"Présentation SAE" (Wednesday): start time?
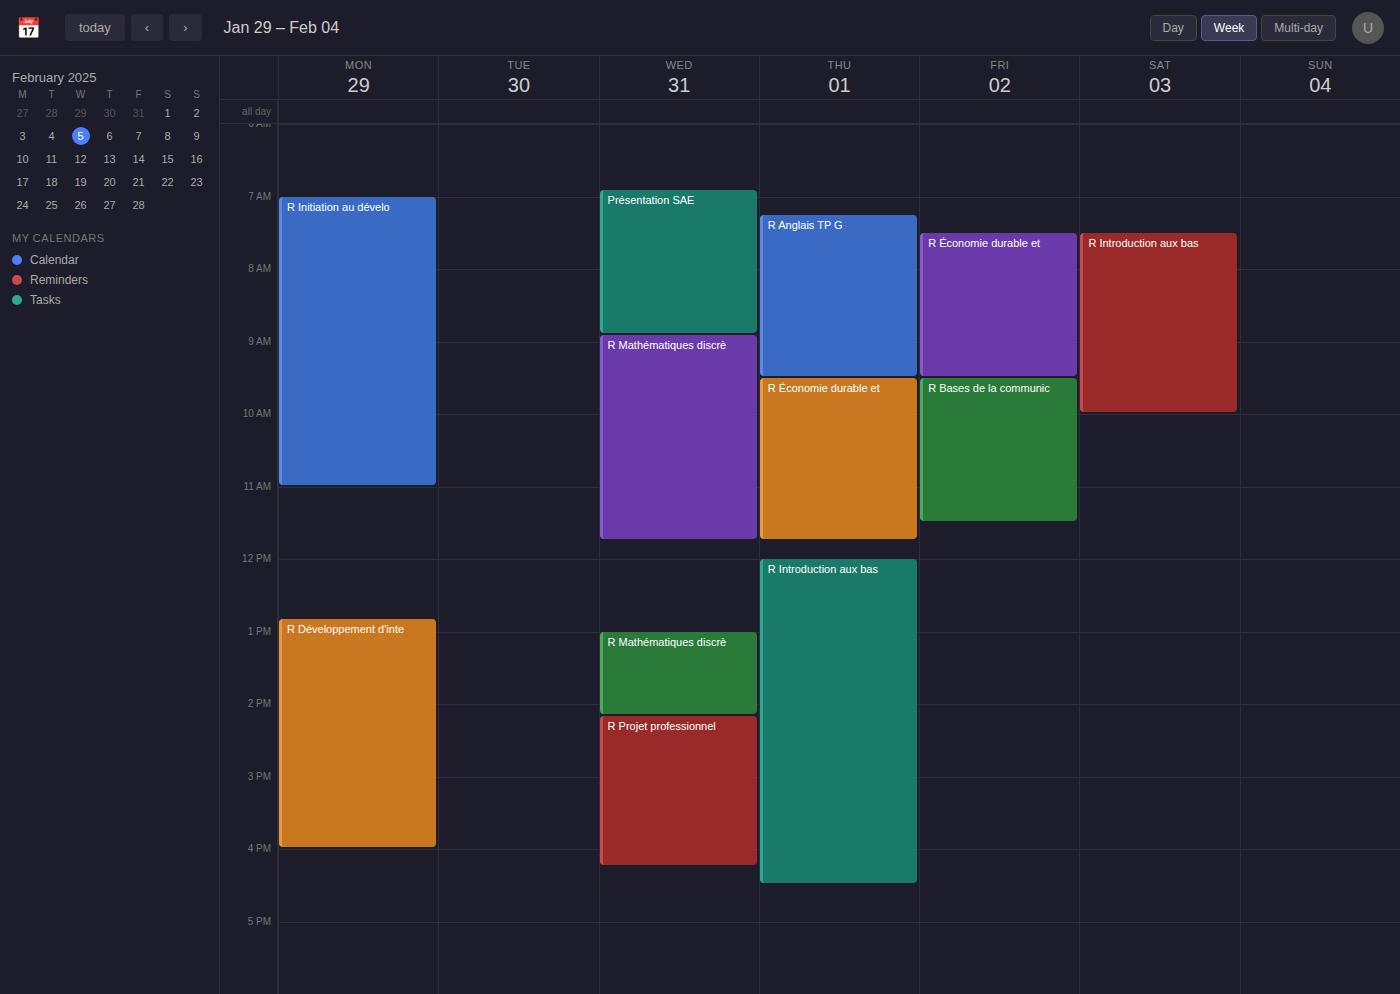
6:55 AM